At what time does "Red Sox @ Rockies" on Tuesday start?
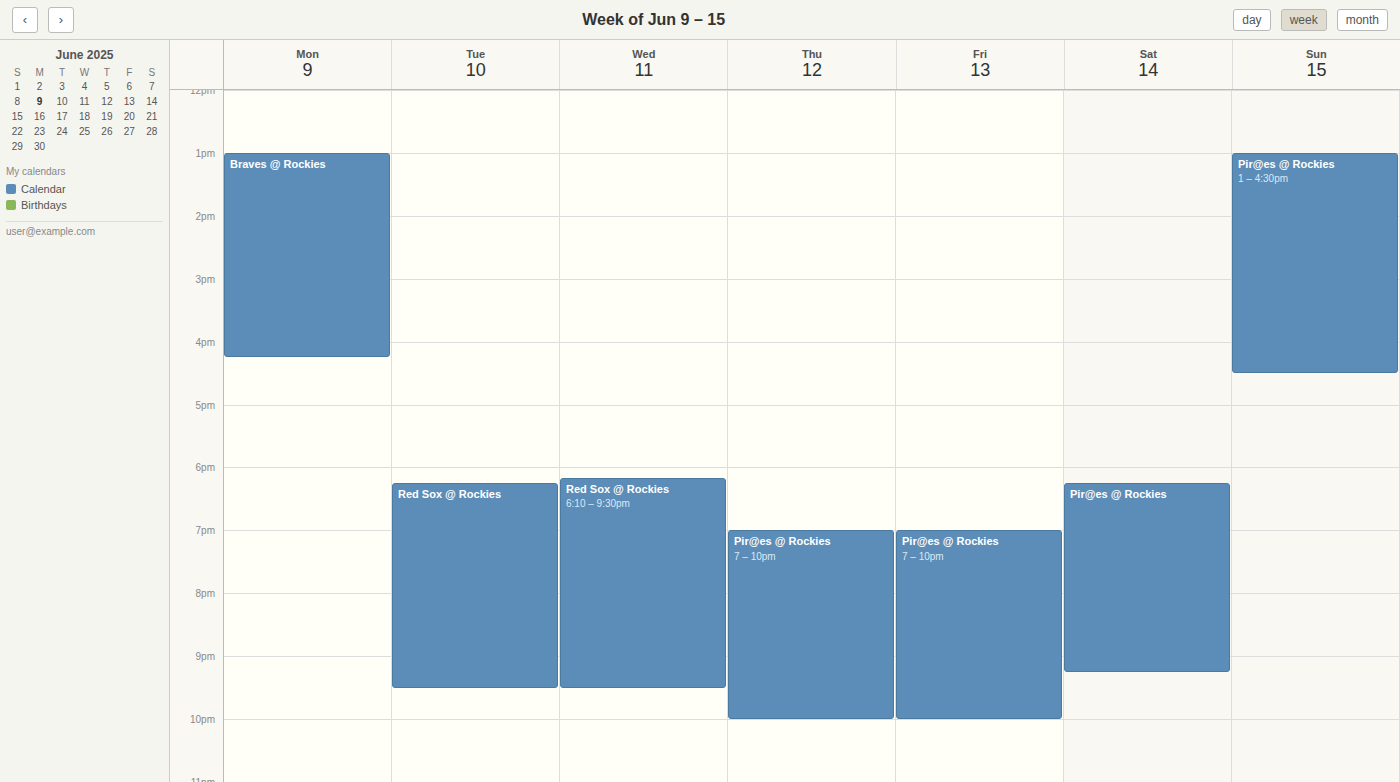
18:15